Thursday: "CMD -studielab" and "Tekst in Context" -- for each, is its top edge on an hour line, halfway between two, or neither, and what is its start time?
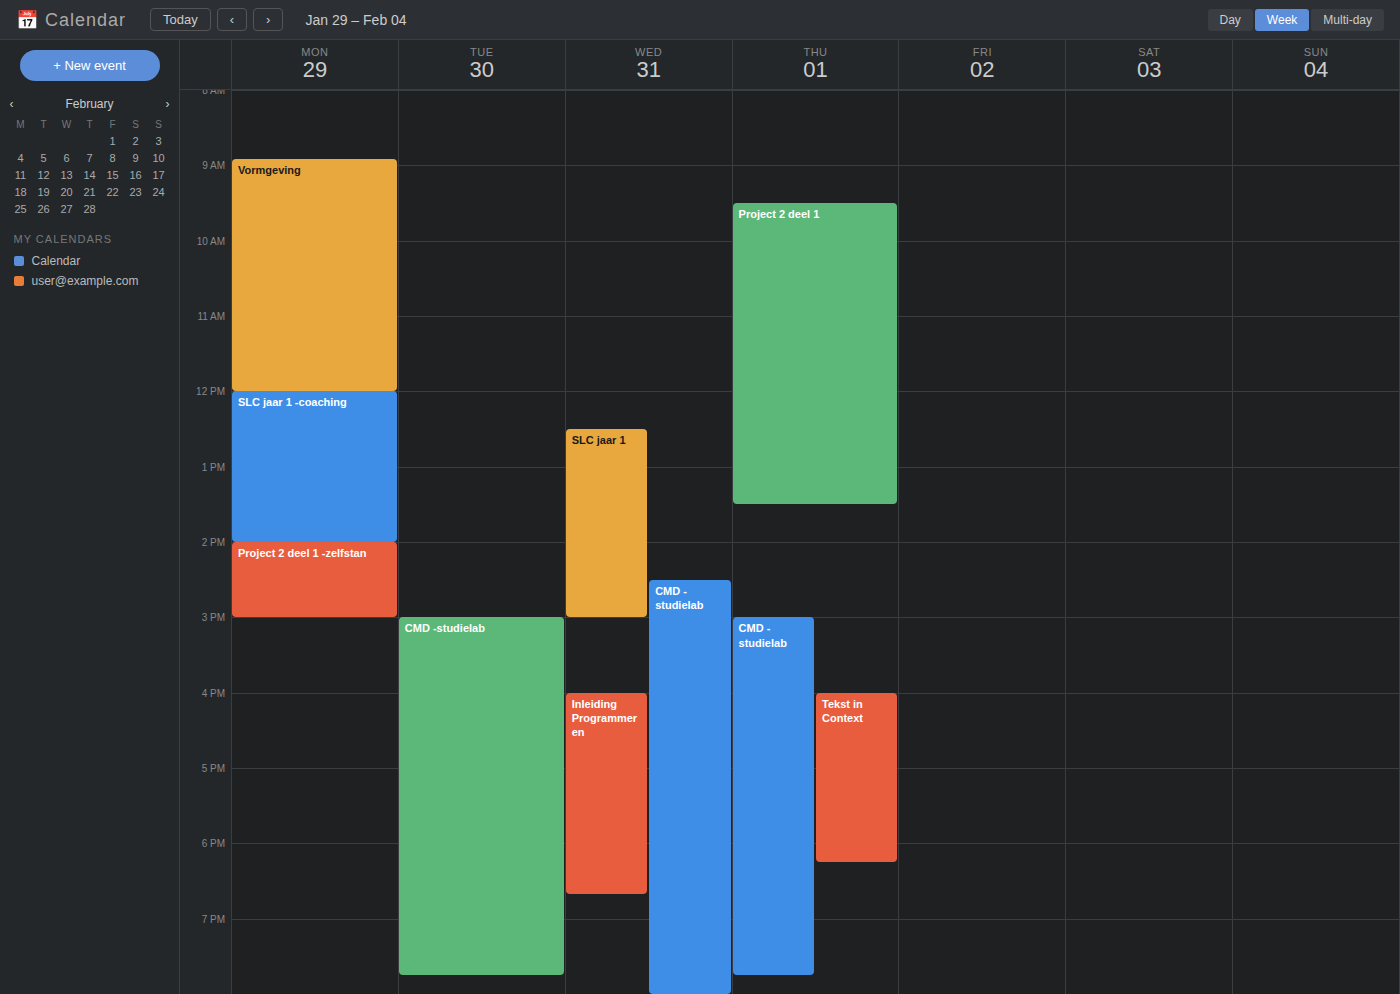
"CMD -studielab": 3:00 PM, exactly on the 3 PM line. "Tekst in Context": 4:00 PM, exactly on the 4 PM line.